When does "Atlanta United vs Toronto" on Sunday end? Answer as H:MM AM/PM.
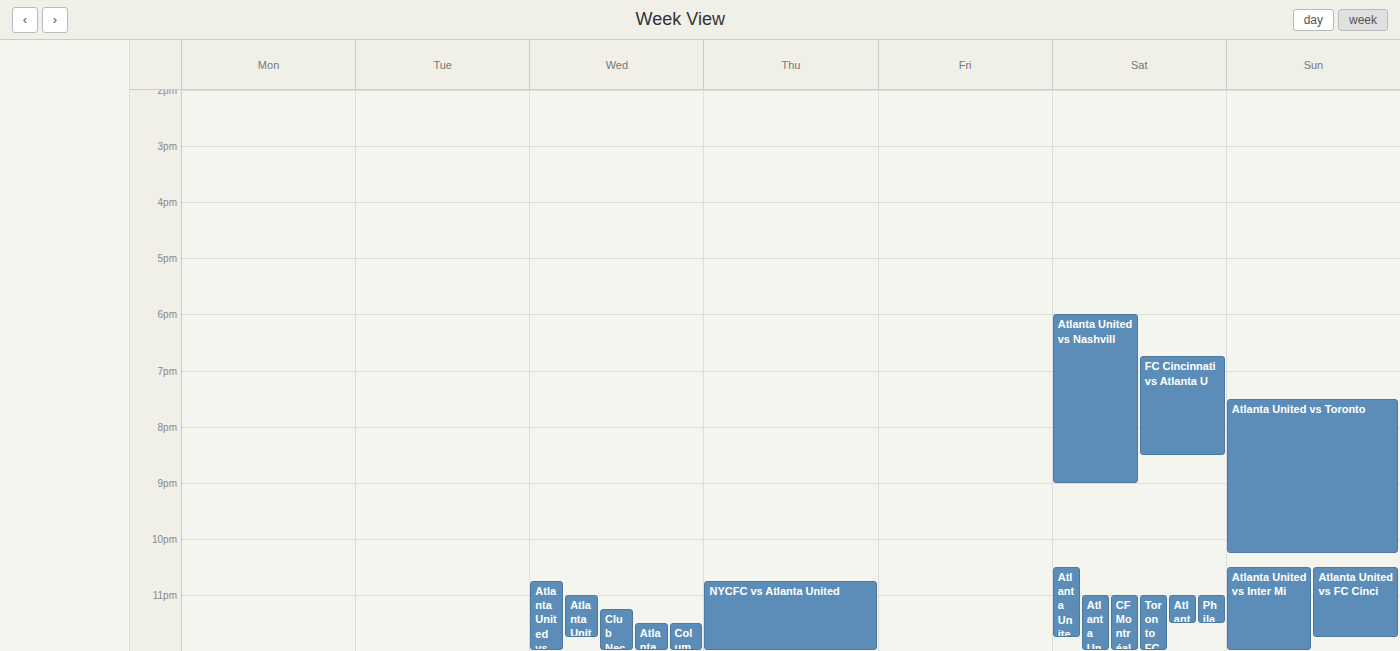
10:15 PM